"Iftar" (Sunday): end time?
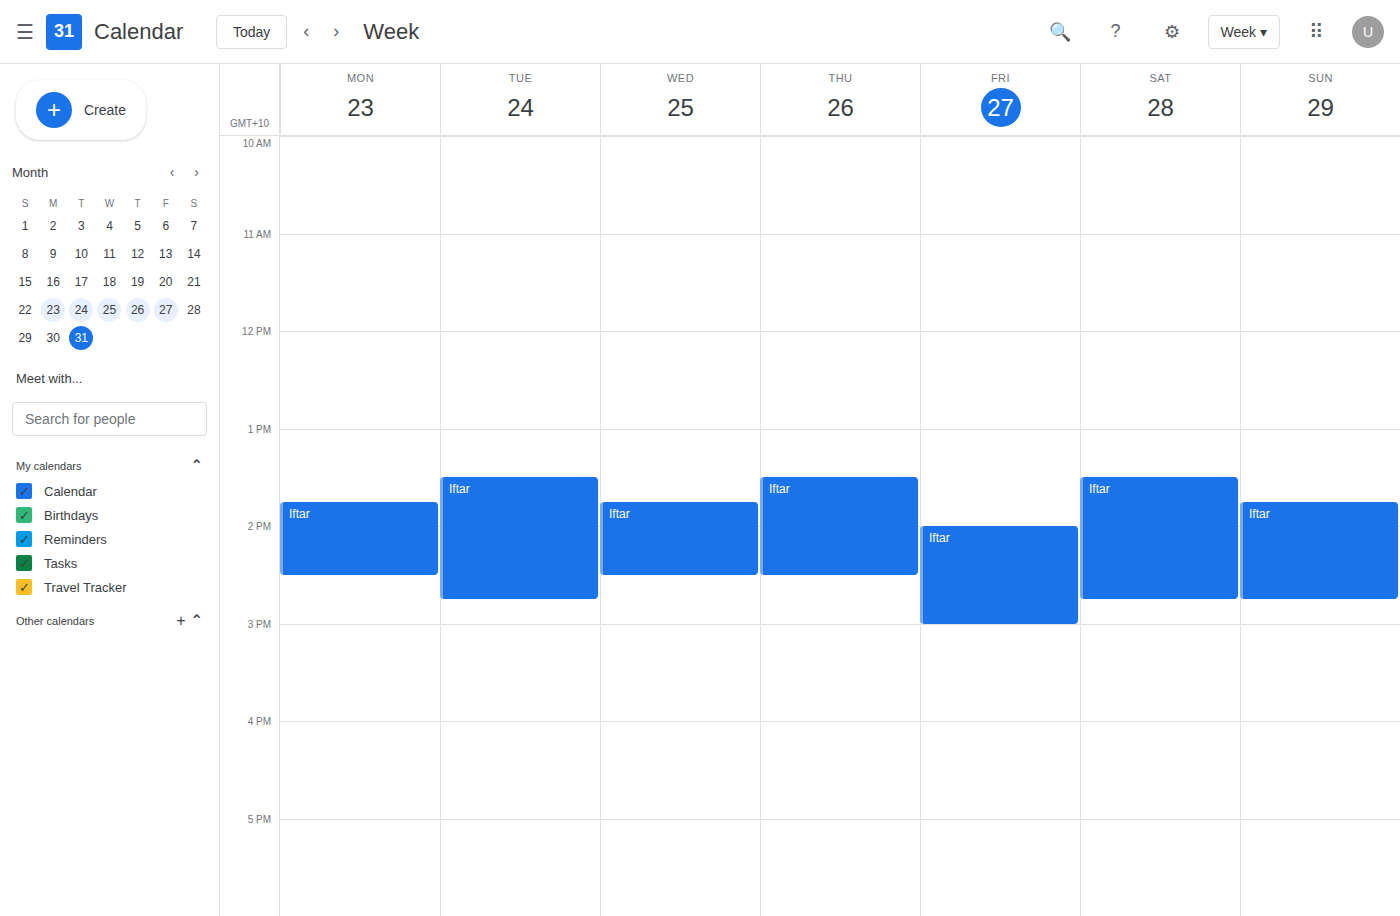
2:45 PM